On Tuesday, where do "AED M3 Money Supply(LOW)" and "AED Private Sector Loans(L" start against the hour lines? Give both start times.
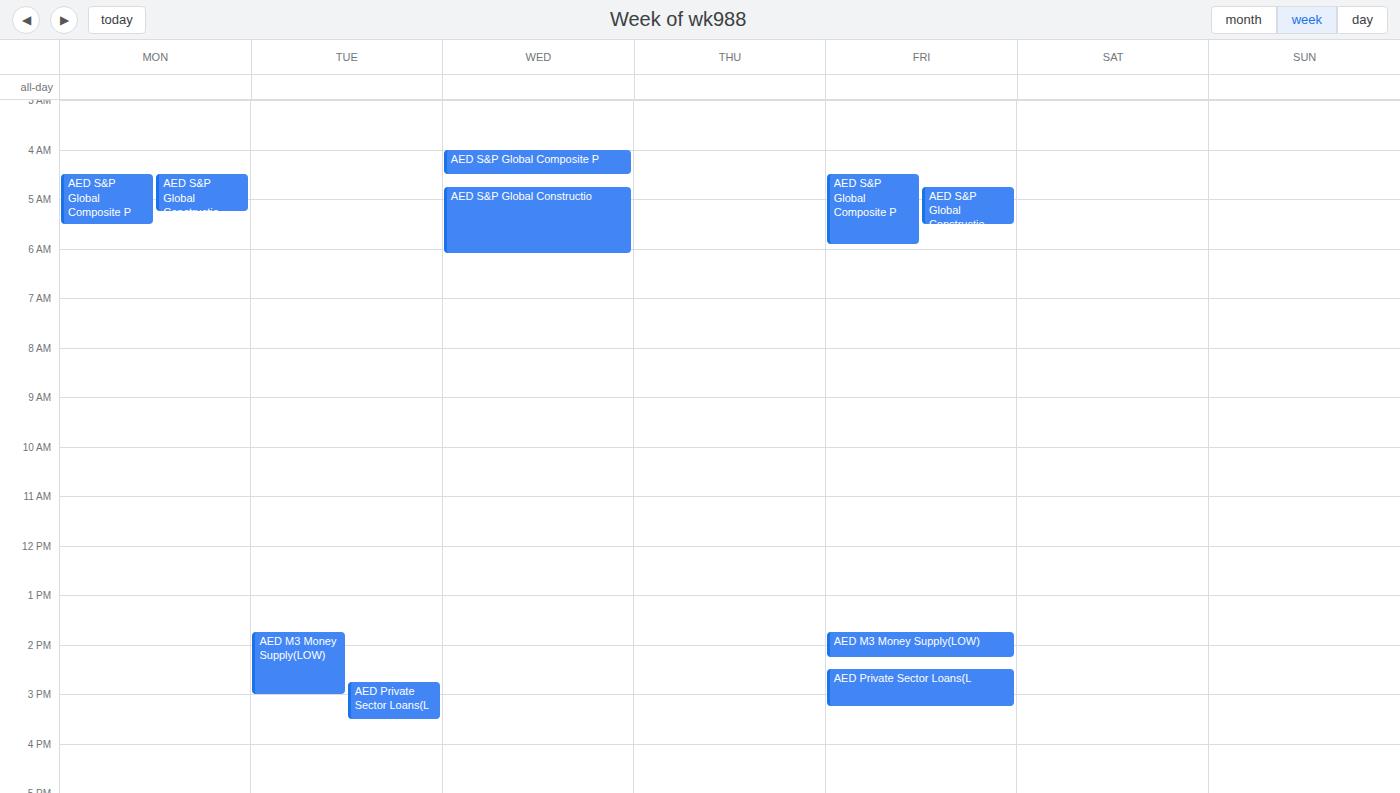
"AED M3 Money Supply(LOW)": 1:45 PM, neither: three quarters of the way from the 1 PM line to the 2 PM line. "AED Private Sector Loans(L": 2:45 PM, neither: three quarters of the way from the 2 PM line to the 3 PM line.